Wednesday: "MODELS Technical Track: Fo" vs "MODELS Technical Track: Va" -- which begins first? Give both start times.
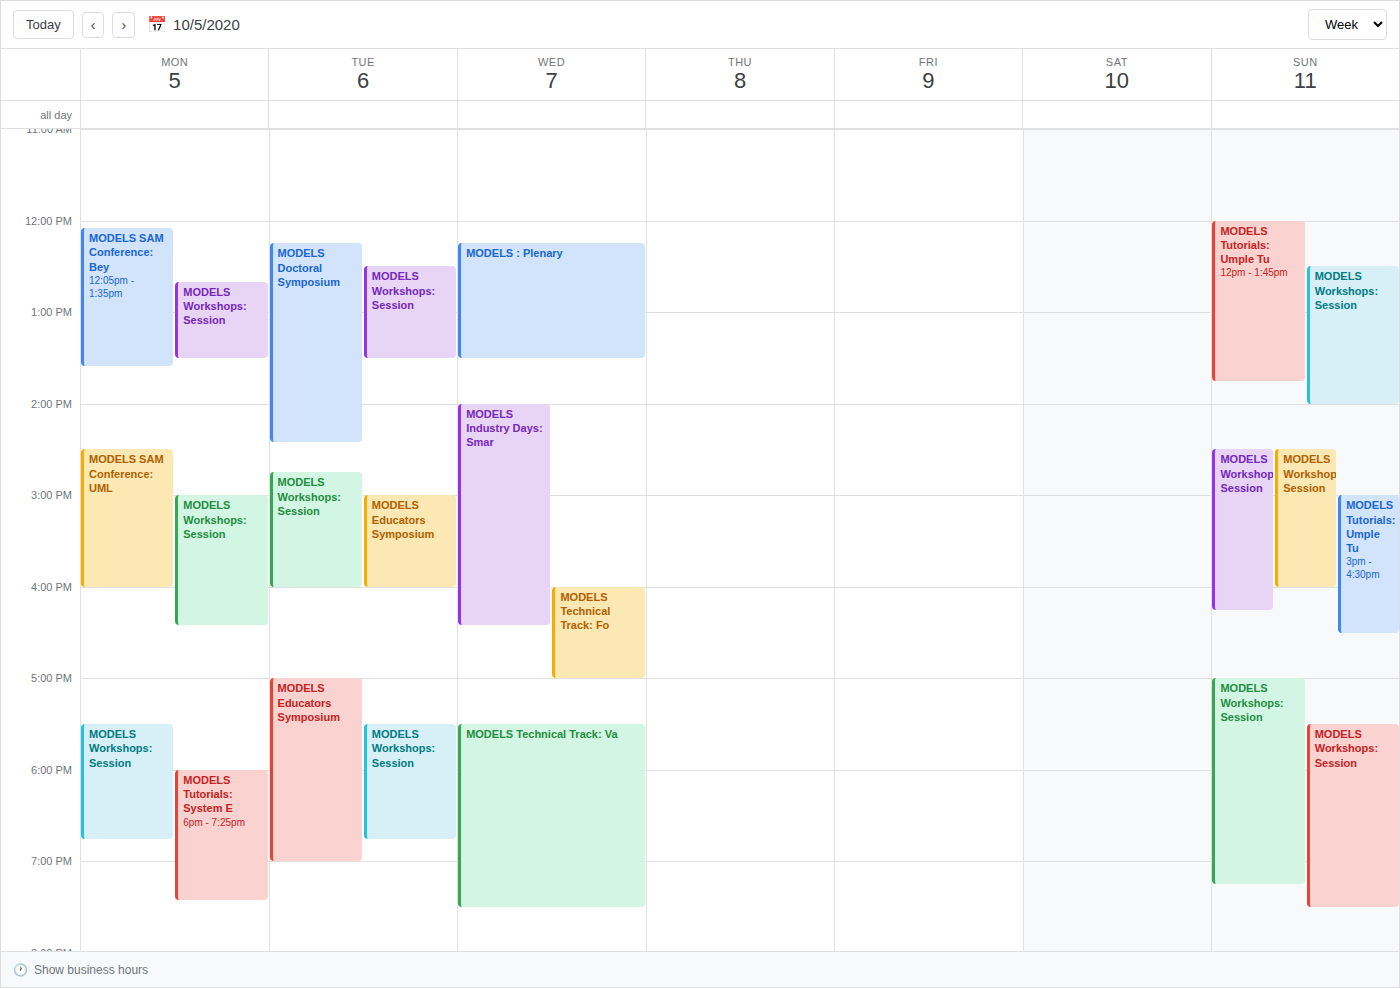
"MODELS Technical Track: Fo" 4:00 PM; "MODELS Technical Track: Va" 5:30 PM.